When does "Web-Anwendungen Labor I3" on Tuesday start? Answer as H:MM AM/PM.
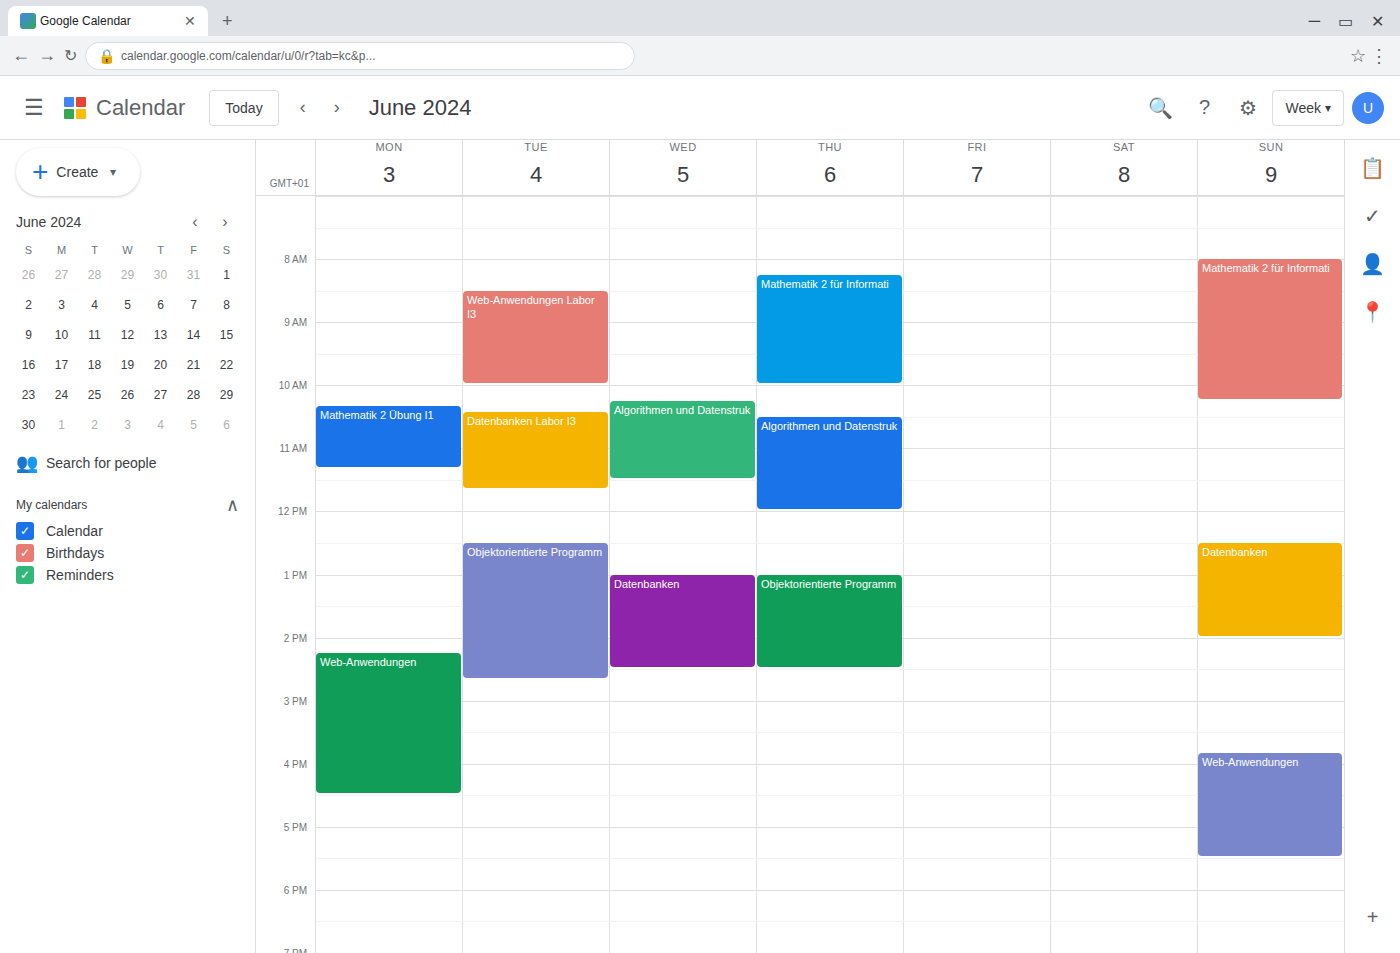
8:30 AM